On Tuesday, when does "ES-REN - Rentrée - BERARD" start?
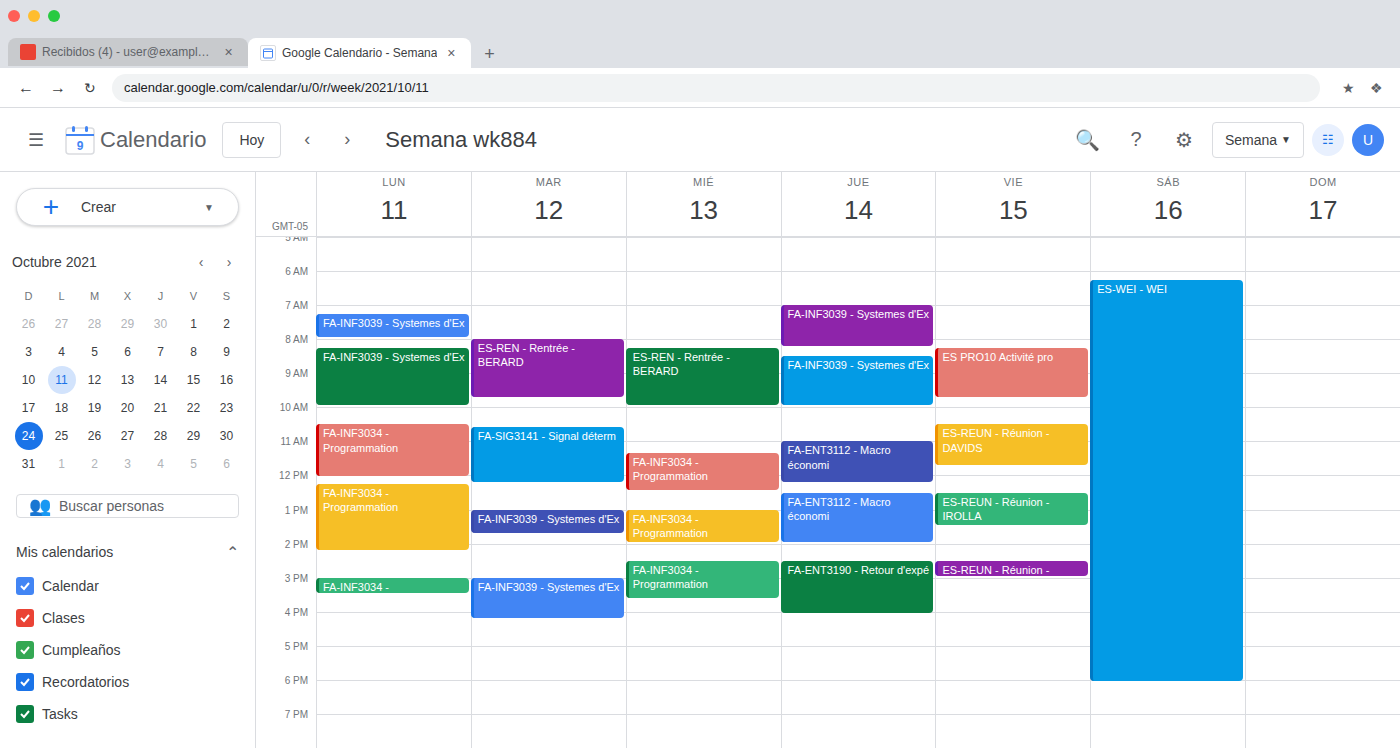
8:00 AM